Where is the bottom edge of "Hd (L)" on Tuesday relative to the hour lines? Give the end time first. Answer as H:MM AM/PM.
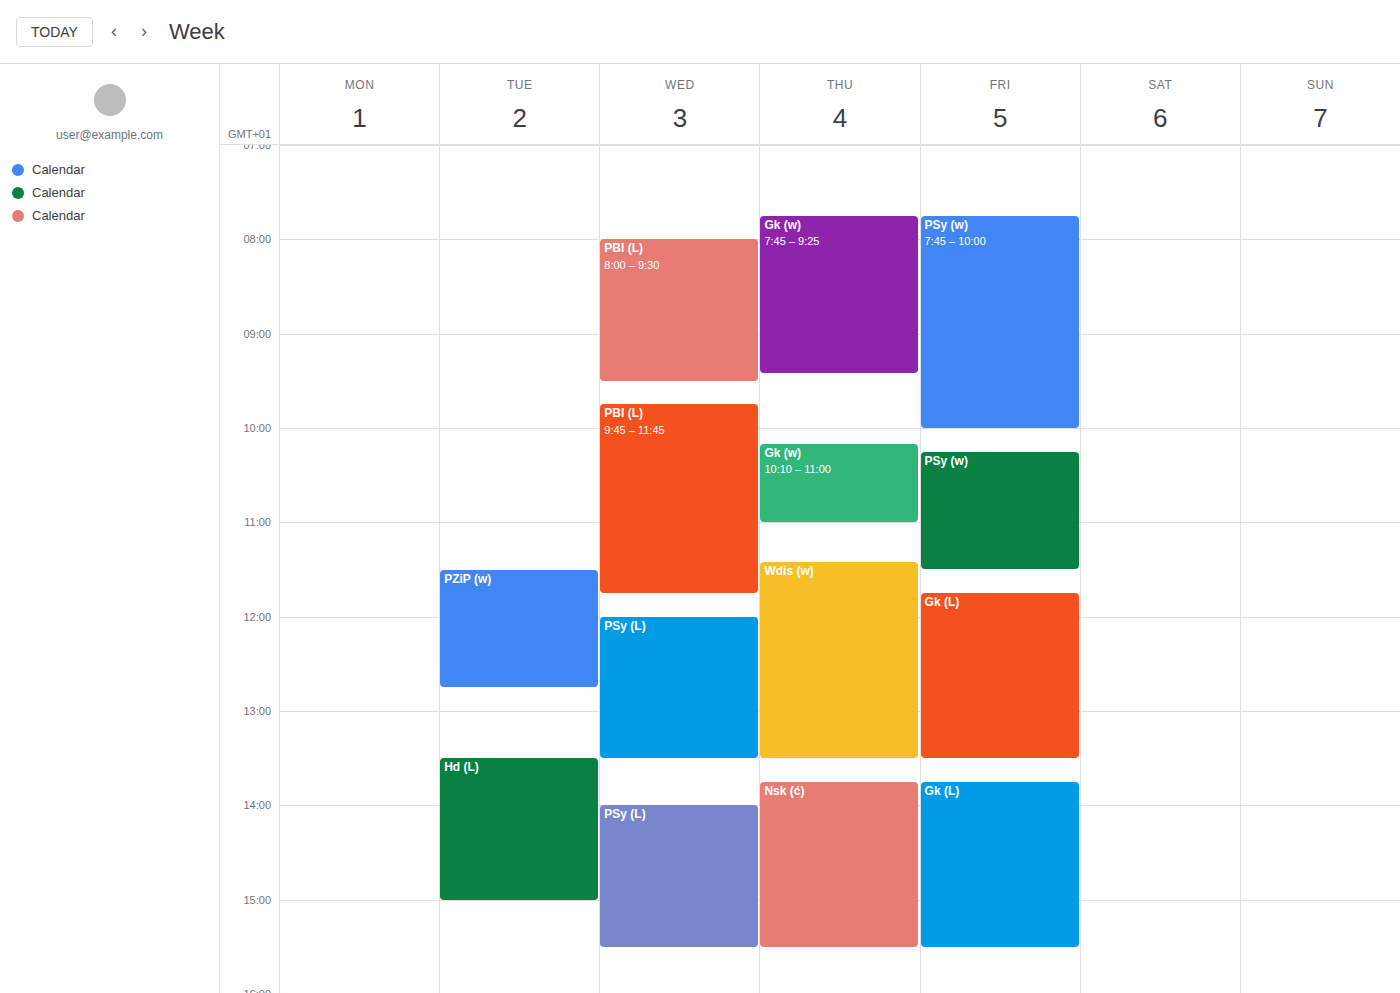
3:00 PM -- exactly on the 3 PM line.